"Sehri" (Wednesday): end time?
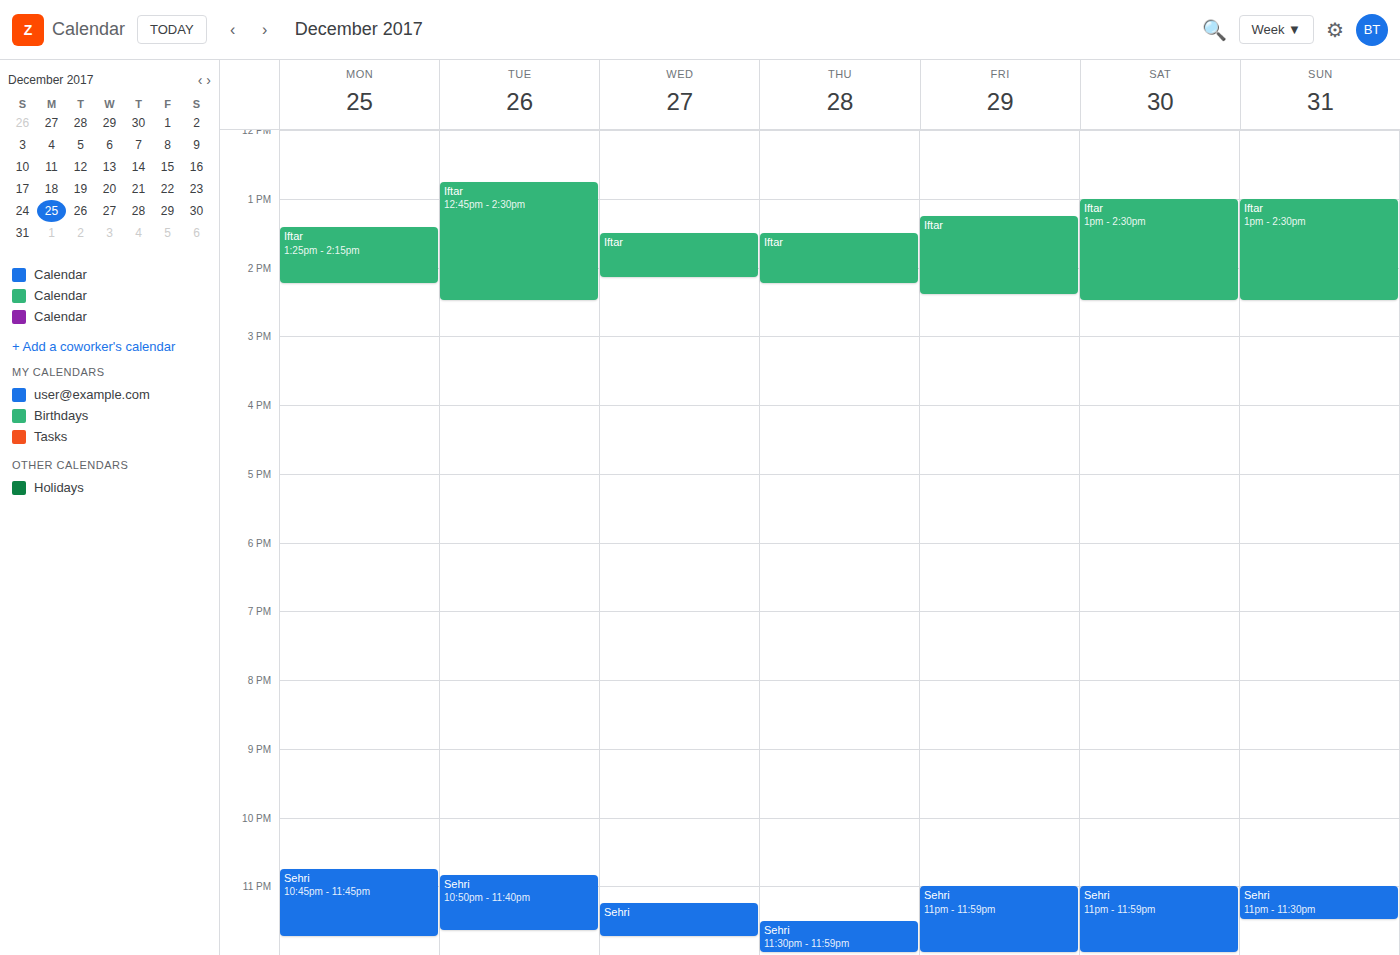
11:45 PM